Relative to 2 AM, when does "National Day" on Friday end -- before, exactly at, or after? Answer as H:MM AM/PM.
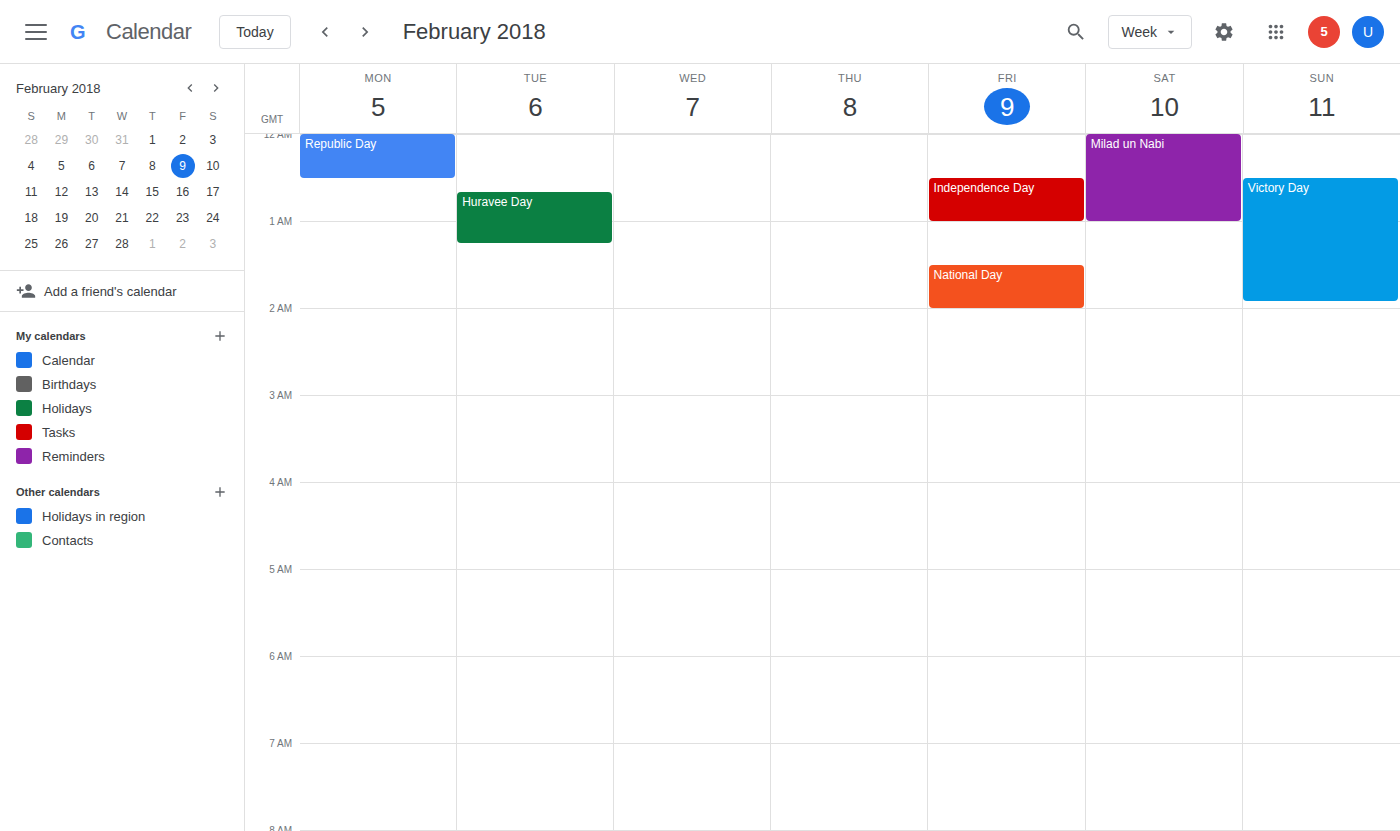
2:00 AM -- exactly at 2 AM, on the 2 AM line.